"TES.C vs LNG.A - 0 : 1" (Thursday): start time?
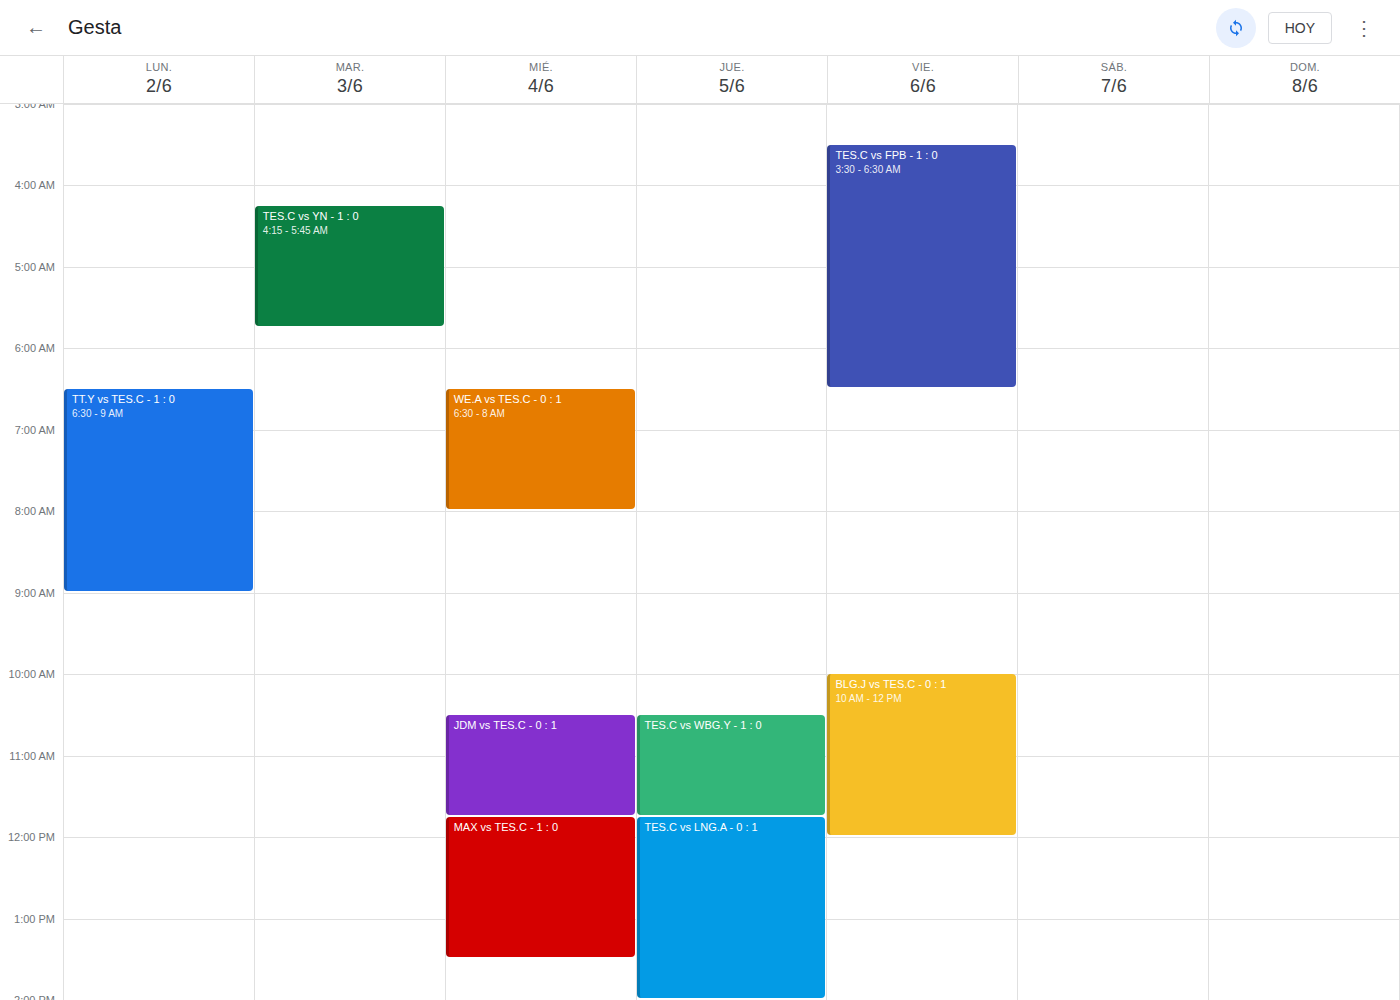
11:45 AM